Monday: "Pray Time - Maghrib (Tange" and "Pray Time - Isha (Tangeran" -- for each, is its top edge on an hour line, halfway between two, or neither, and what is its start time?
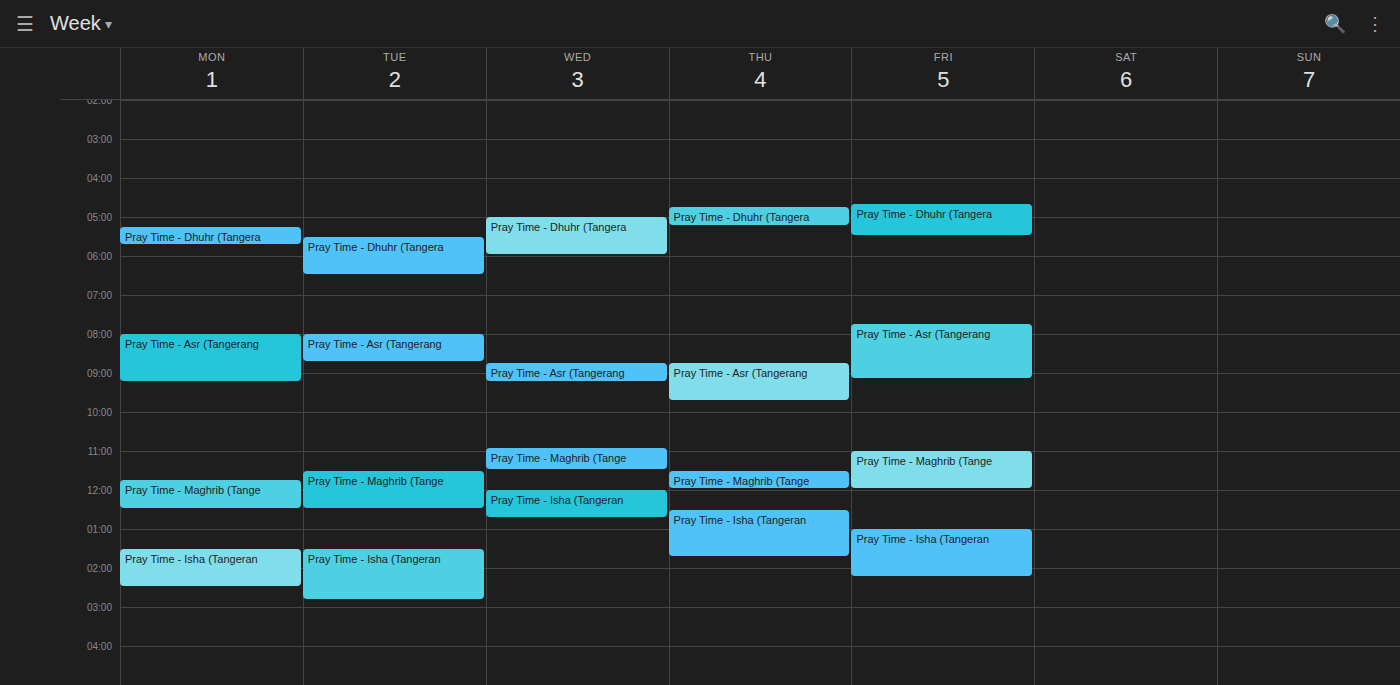
"Pray Time - Maghrib (Tange": 11:45 AM, neither: three quarters of the way from the 11 AM line to the 12 PM line. "Pray Time - Isha (Tangeran": 1:30 PM, halfway between the 1 PM and 2 PM lines.